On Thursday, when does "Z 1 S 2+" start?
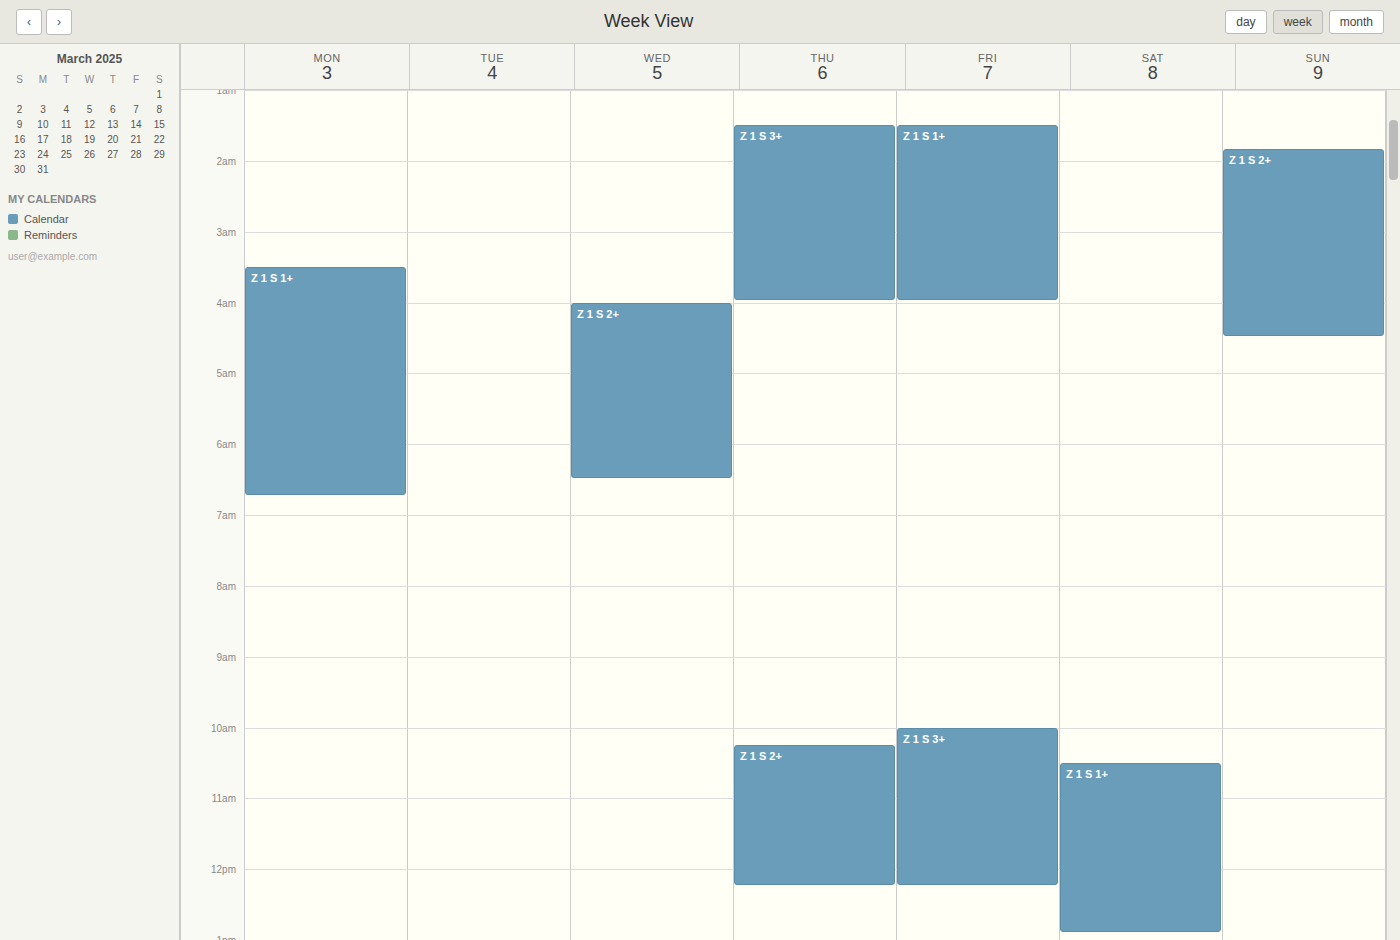
10:15